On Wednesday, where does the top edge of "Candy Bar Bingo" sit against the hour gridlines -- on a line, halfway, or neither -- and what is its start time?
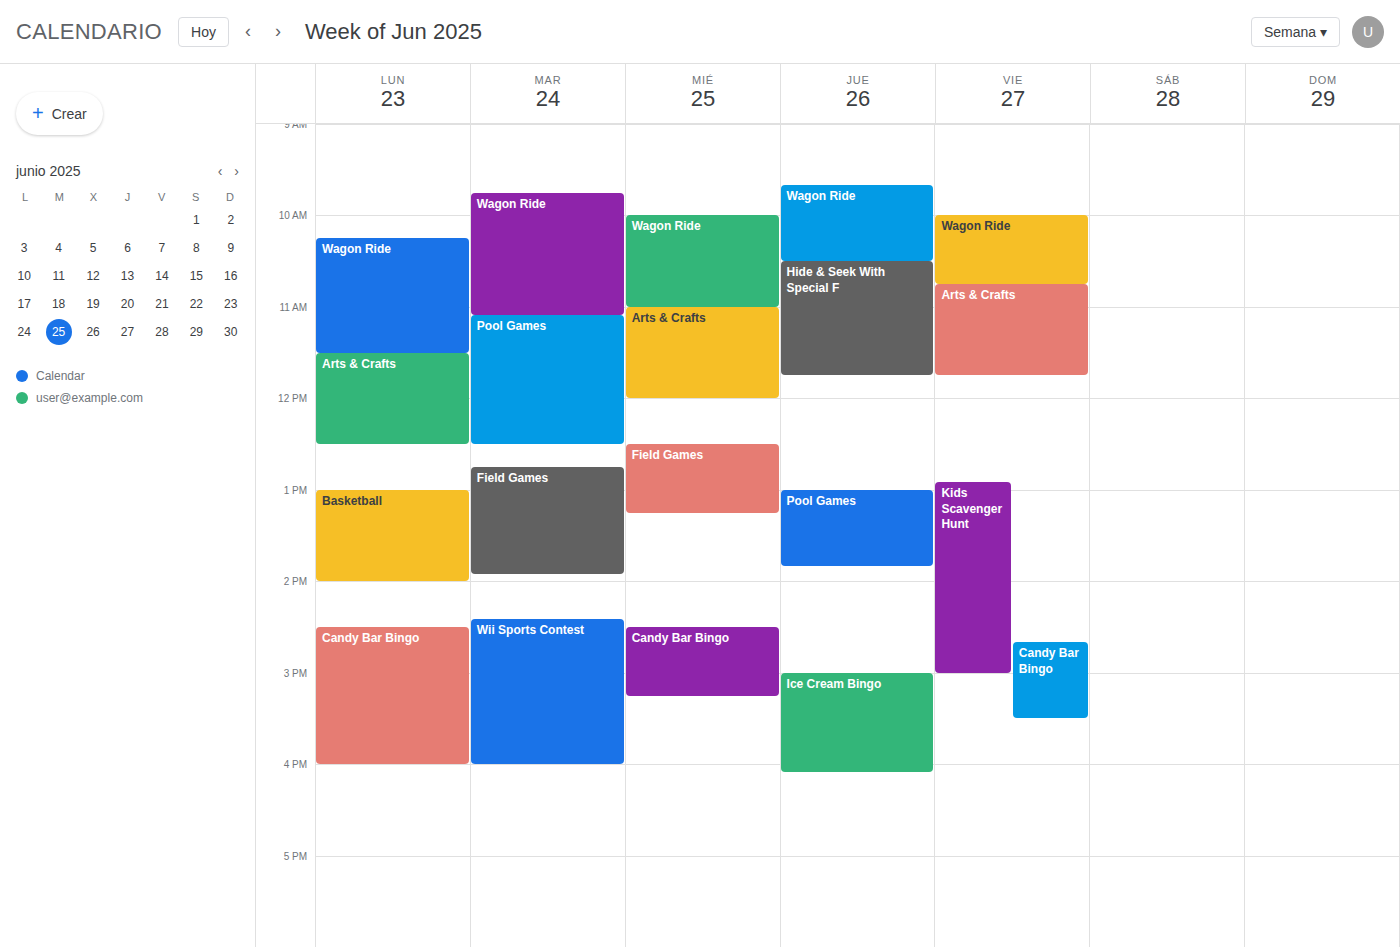
14:30 -- halfway between the 14:00 and 15:00 lines.